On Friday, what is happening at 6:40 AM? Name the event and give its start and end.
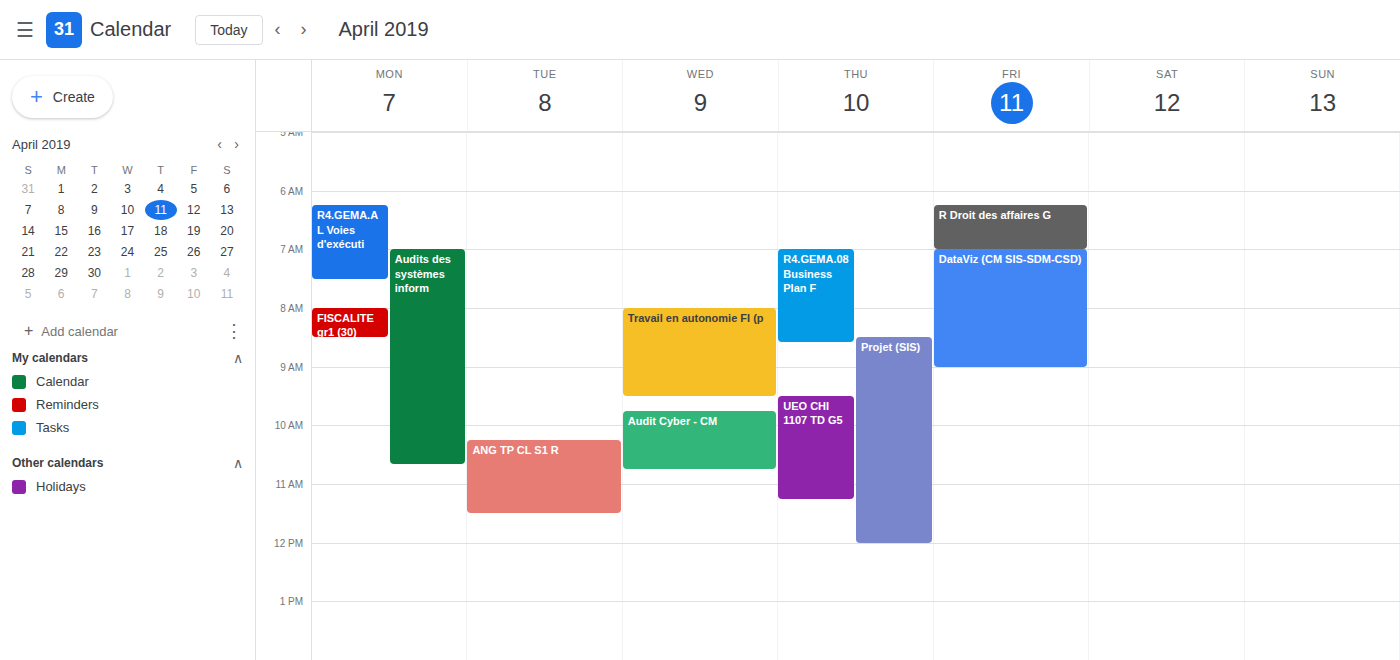
"R Droit des affaires G", 6:15 AM to 7:00 AM